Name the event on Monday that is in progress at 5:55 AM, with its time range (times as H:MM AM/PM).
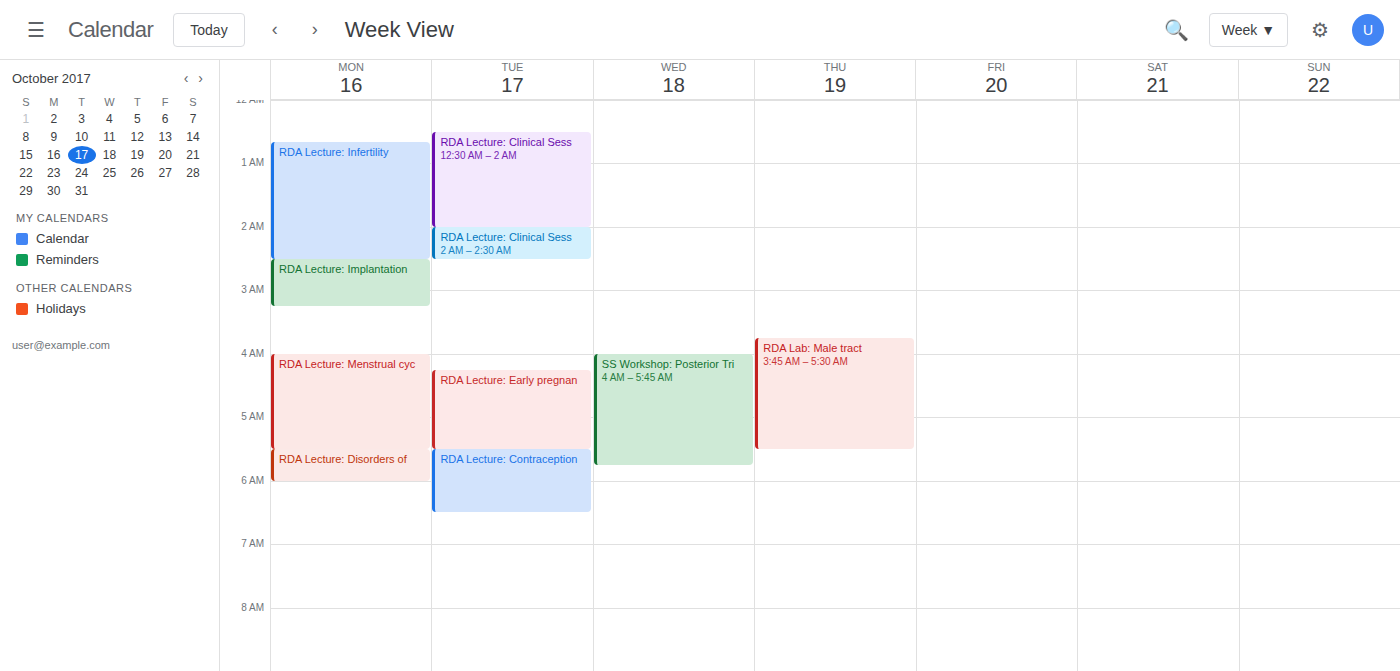
"RDA Lecture: Disorders of", 5:30 AM to 6:00 AM